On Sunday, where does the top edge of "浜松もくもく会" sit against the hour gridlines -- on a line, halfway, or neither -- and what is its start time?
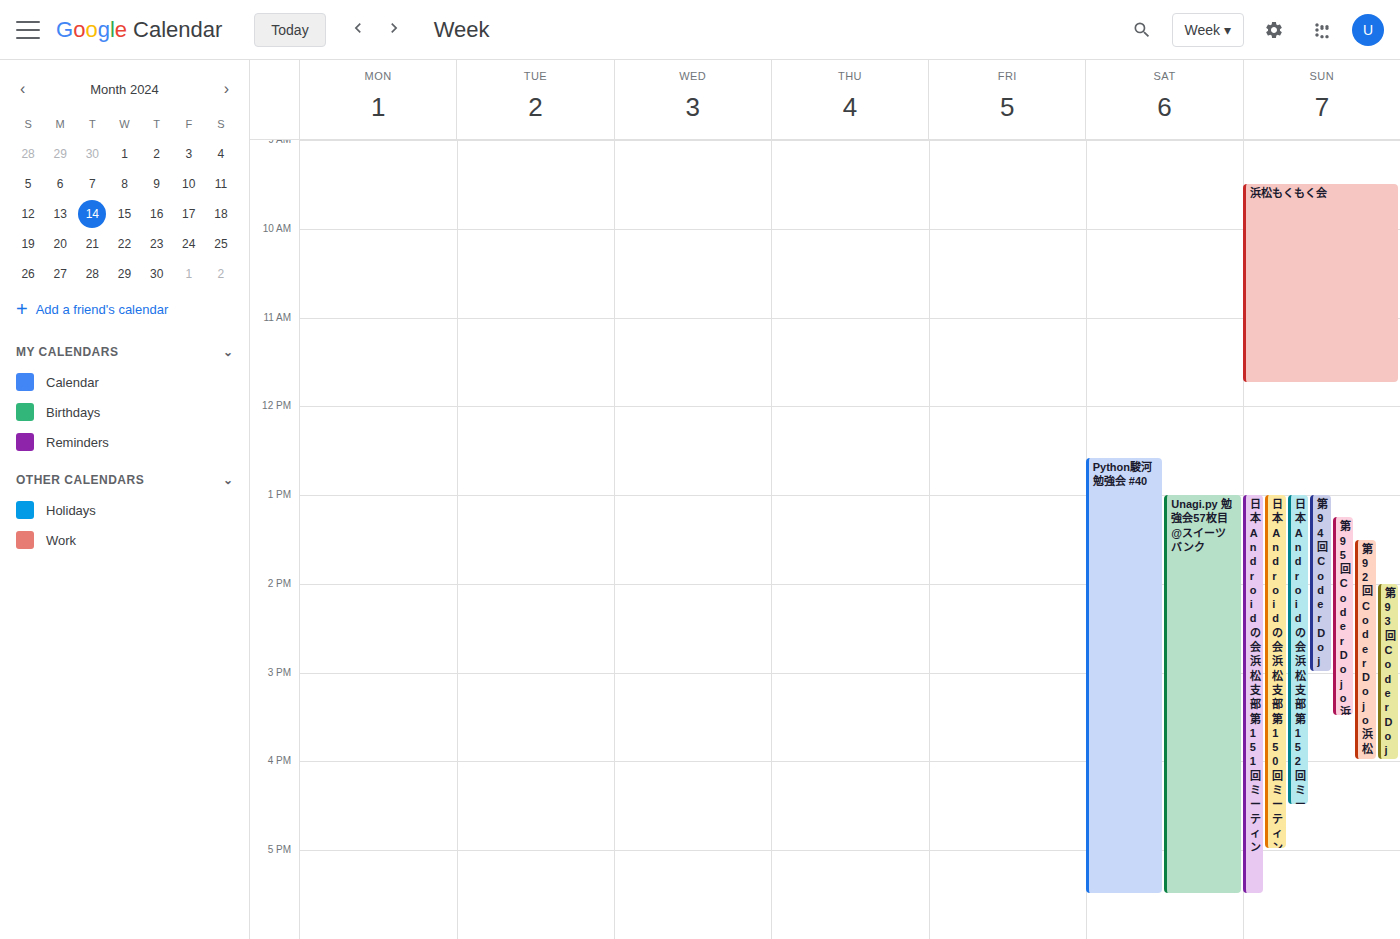
09:30 -- halfway between the 09:00 and 10:00 lines.